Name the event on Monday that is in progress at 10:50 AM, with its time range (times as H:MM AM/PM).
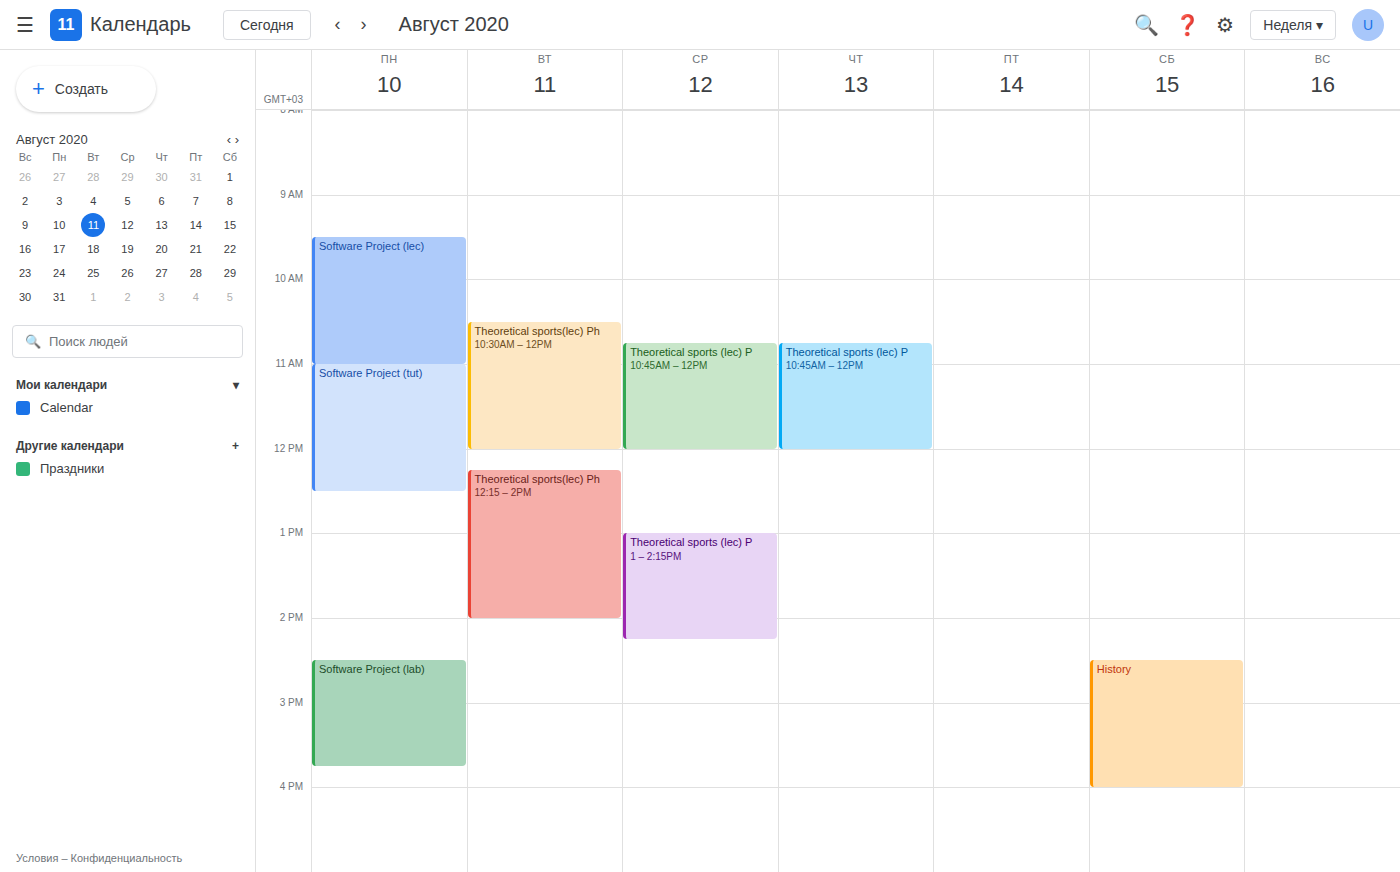
"Software Project (lec)", 9:30 AM to 11:00 AM